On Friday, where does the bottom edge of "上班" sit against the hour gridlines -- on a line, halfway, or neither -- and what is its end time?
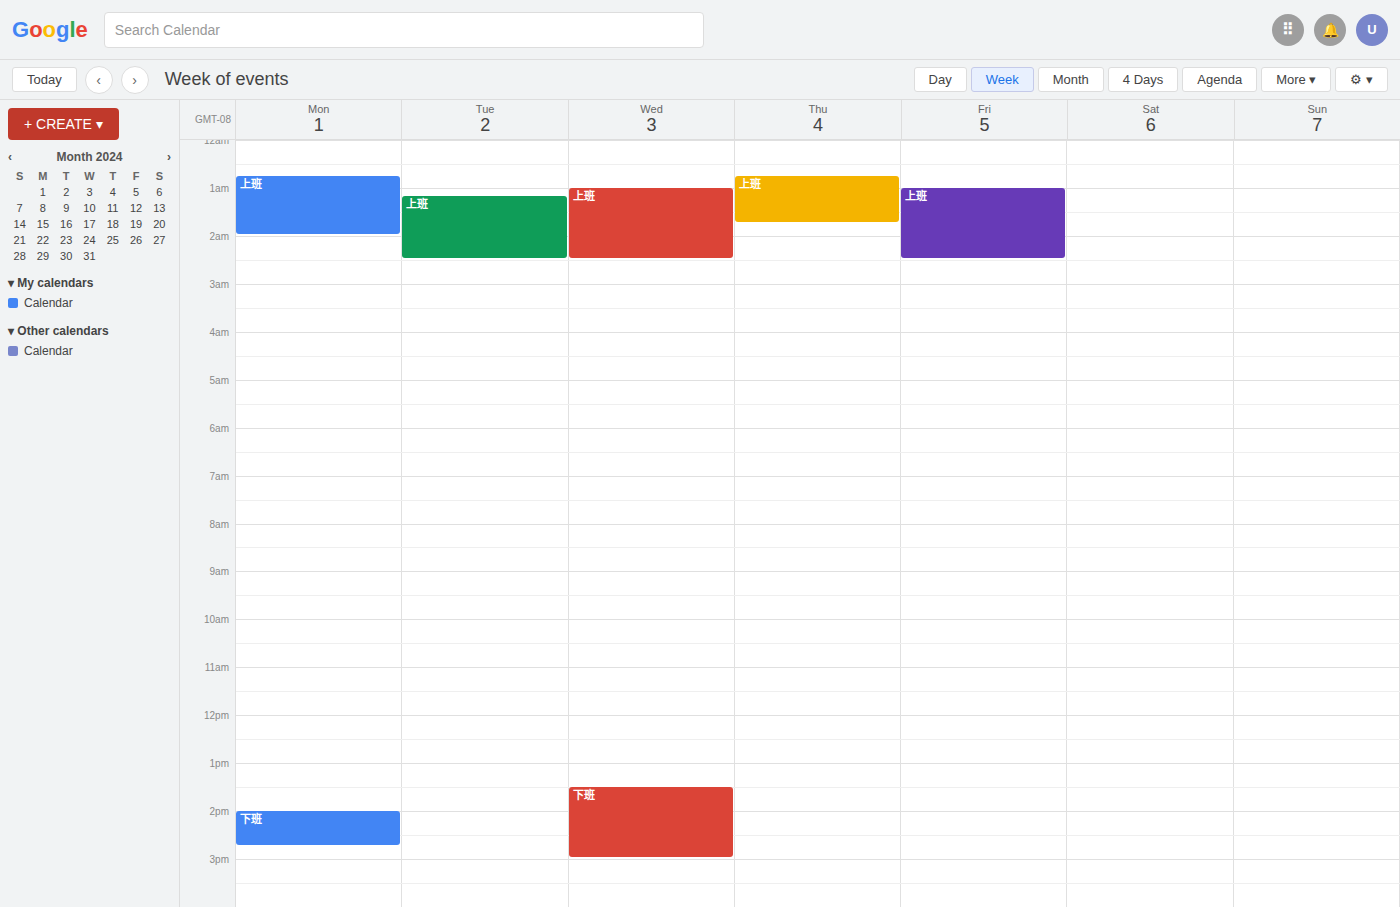
2:30 AM -- halfway between the 2 AM and 3 AM lines.